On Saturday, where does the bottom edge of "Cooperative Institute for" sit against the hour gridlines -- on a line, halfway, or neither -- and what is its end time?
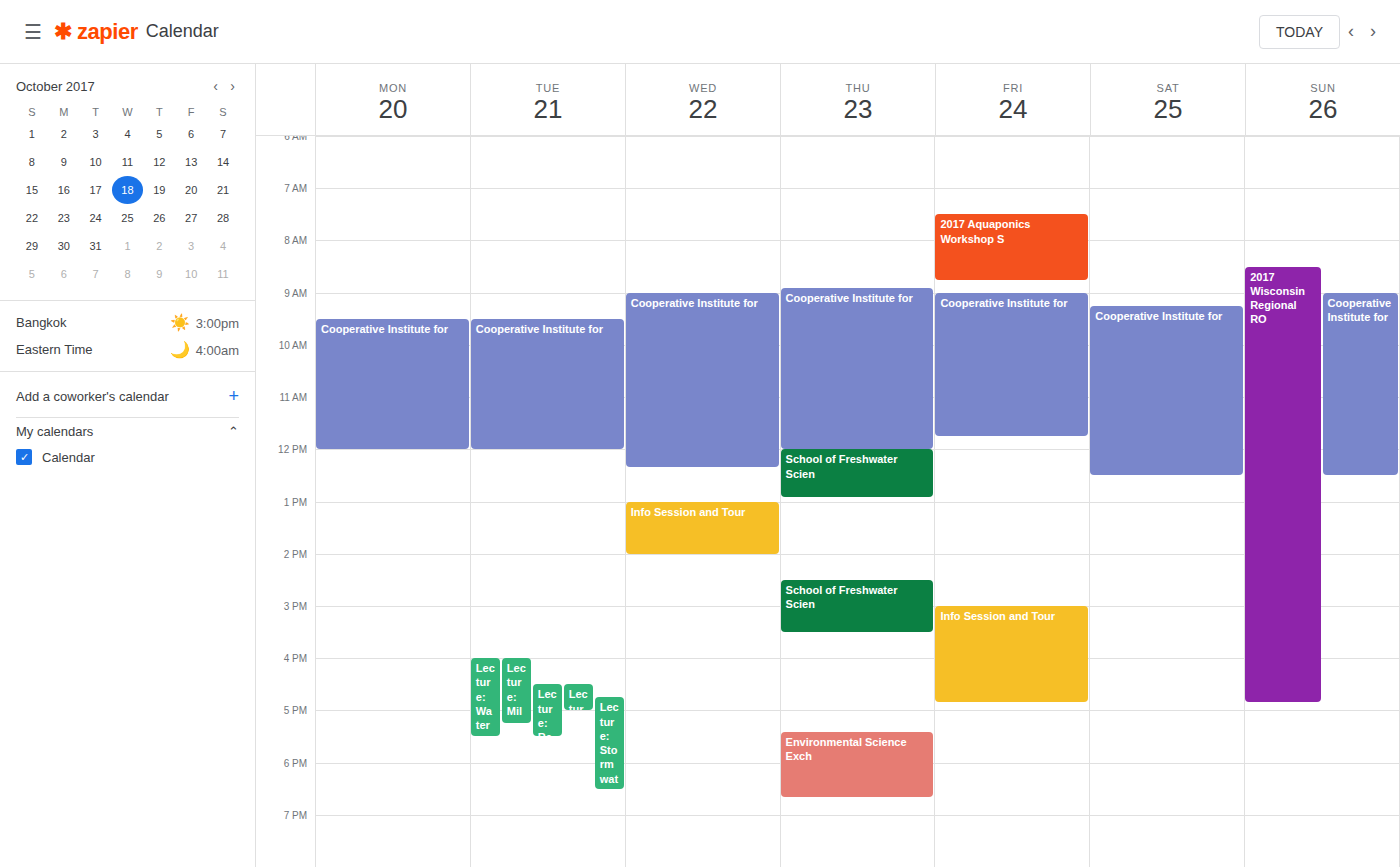
12:30 -- halfway between the 12:00 and 13:00 lines.